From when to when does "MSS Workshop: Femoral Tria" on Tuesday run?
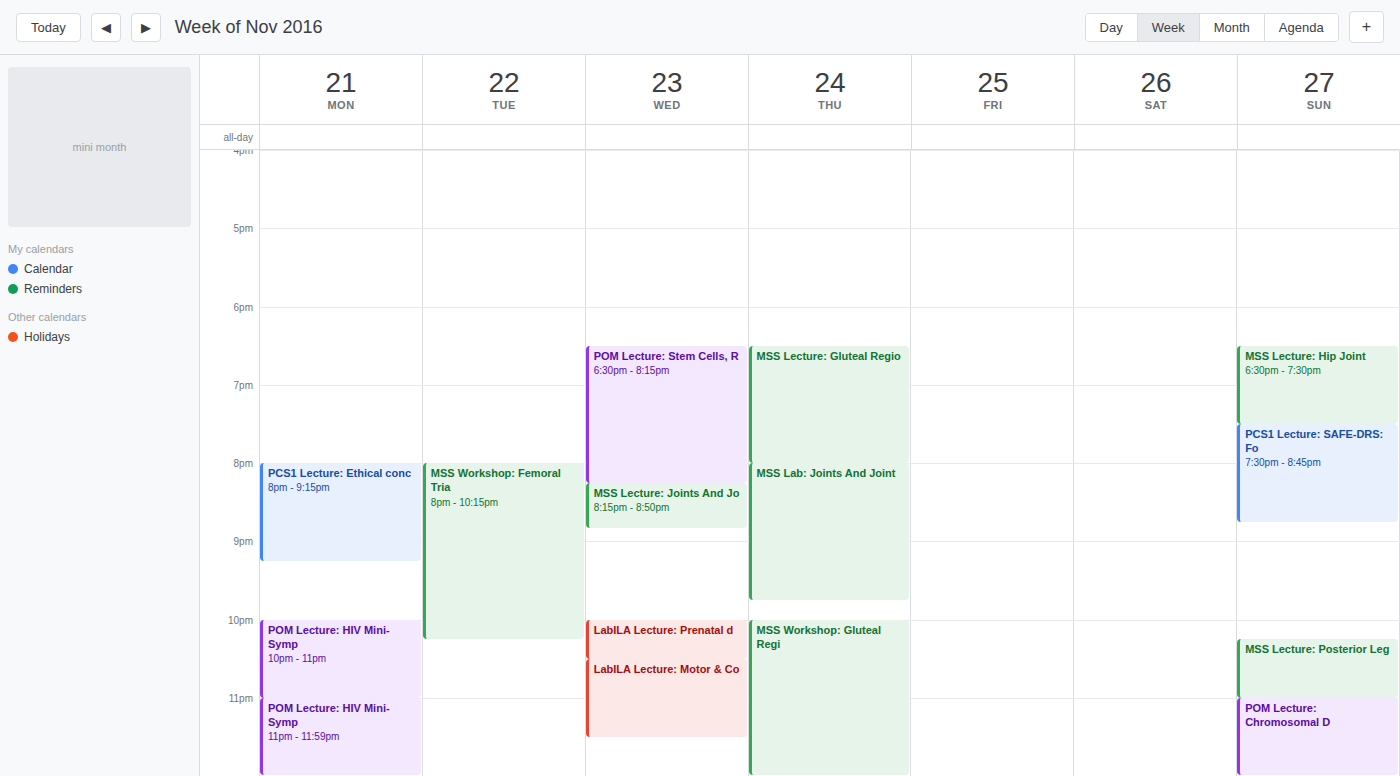
8:00 PM to 10:15 PM